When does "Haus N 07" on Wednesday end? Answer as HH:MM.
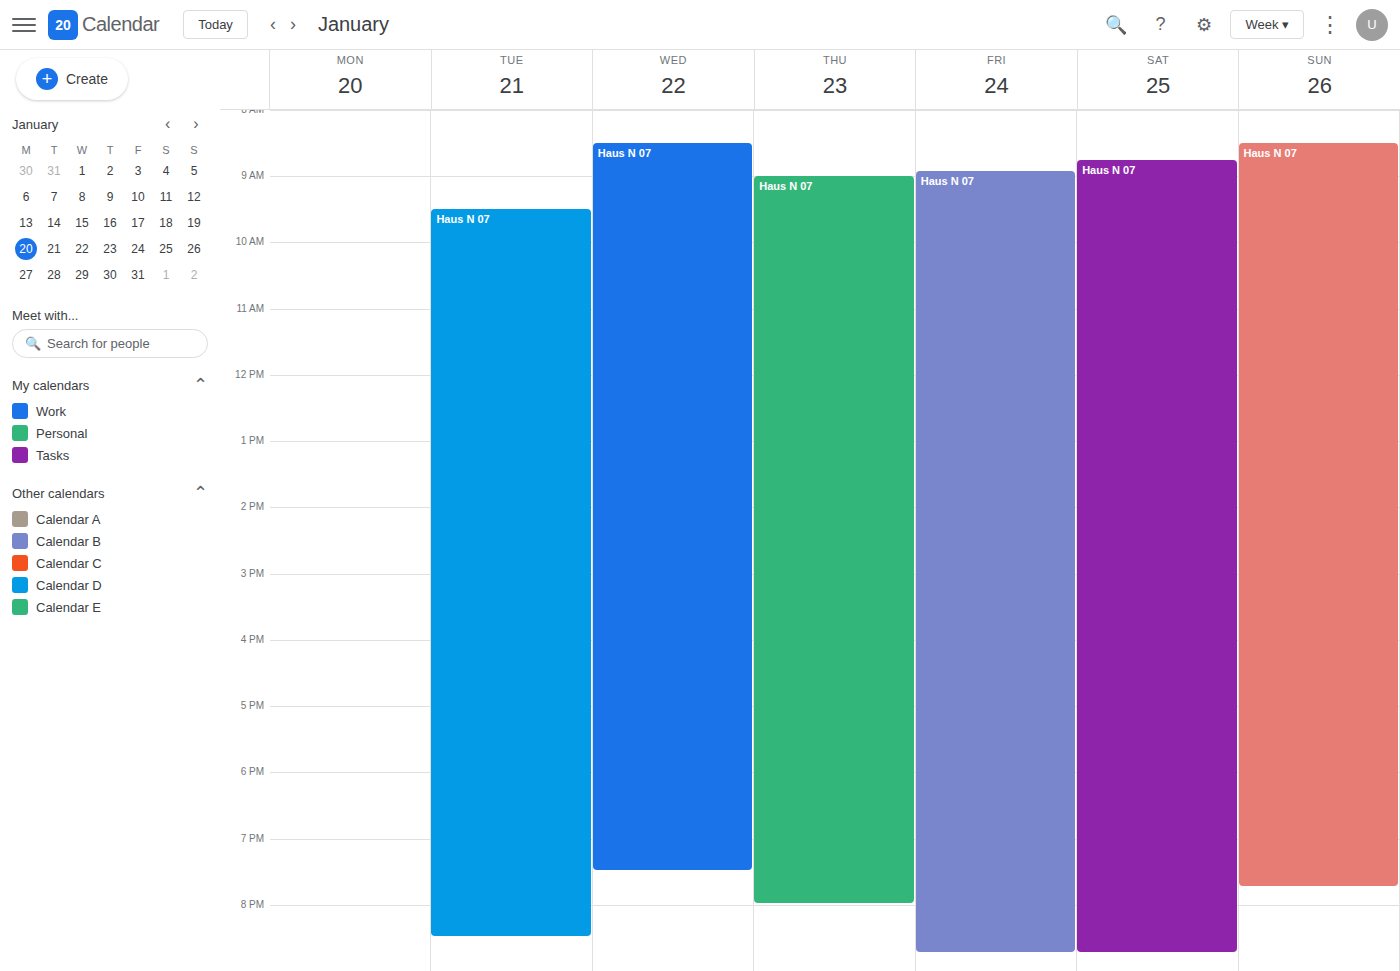
19:30